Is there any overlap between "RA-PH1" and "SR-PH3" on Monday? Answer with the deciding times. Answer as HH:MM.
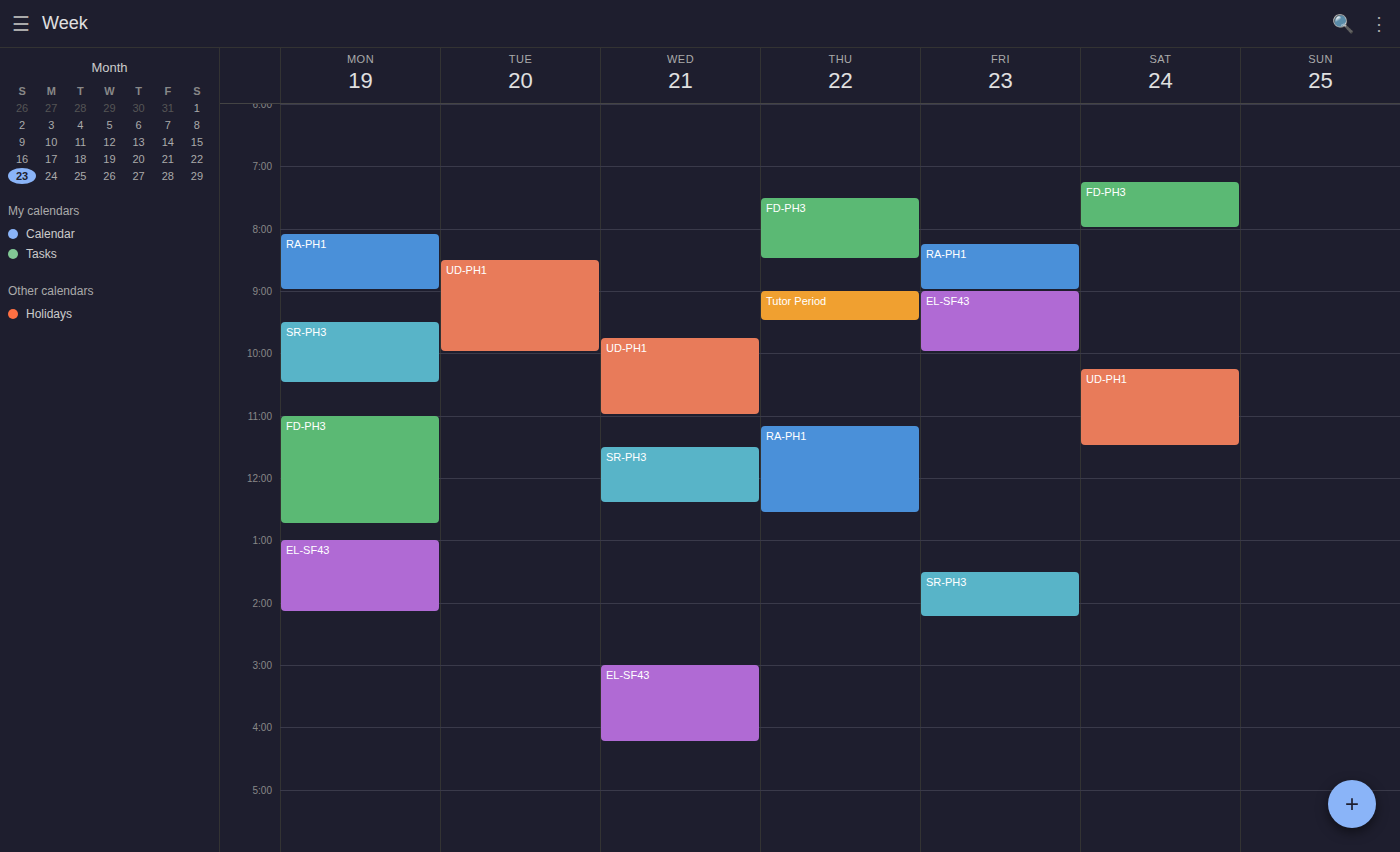
"RA-PH1" ends at 09:00 and "SR-PH3" starts at 09:30 -- no overlap.